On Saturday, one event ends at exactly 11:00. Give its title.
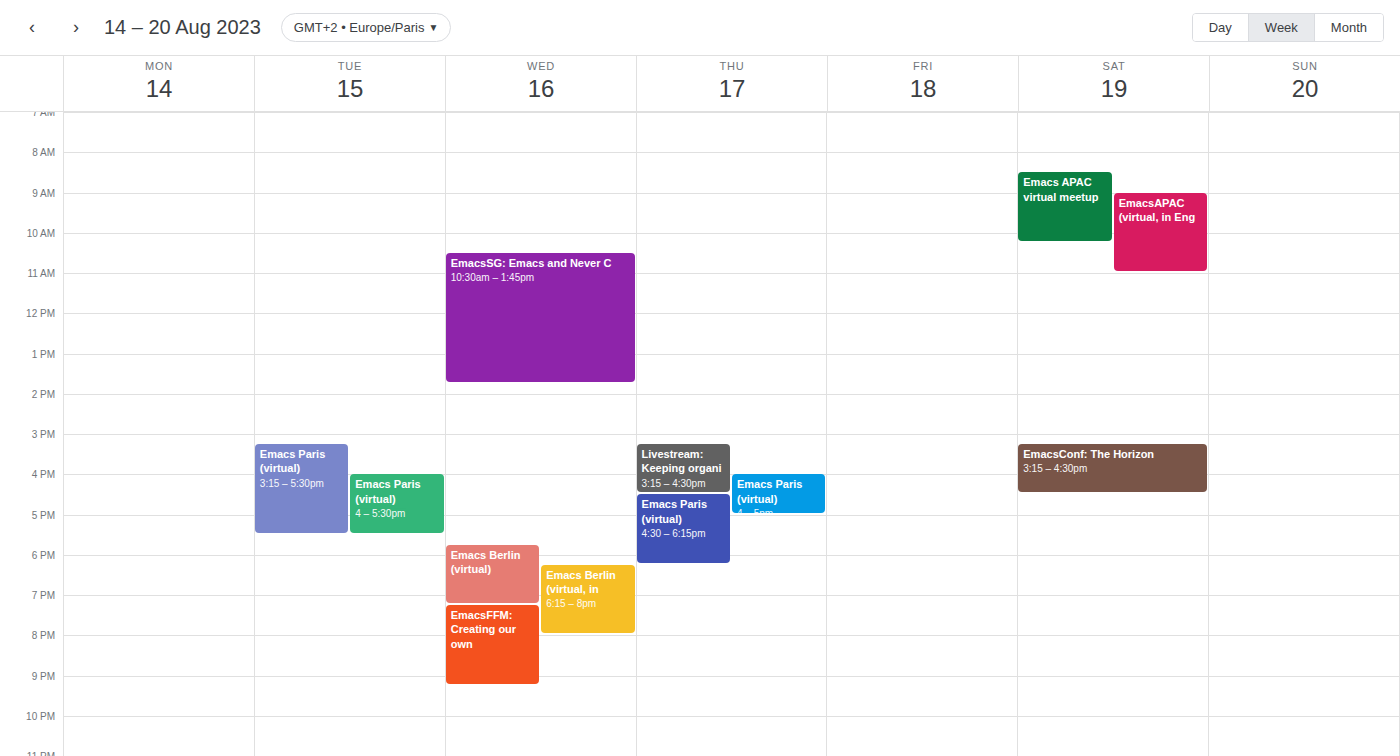
"EmacsAPAC (virtual, in Eng"